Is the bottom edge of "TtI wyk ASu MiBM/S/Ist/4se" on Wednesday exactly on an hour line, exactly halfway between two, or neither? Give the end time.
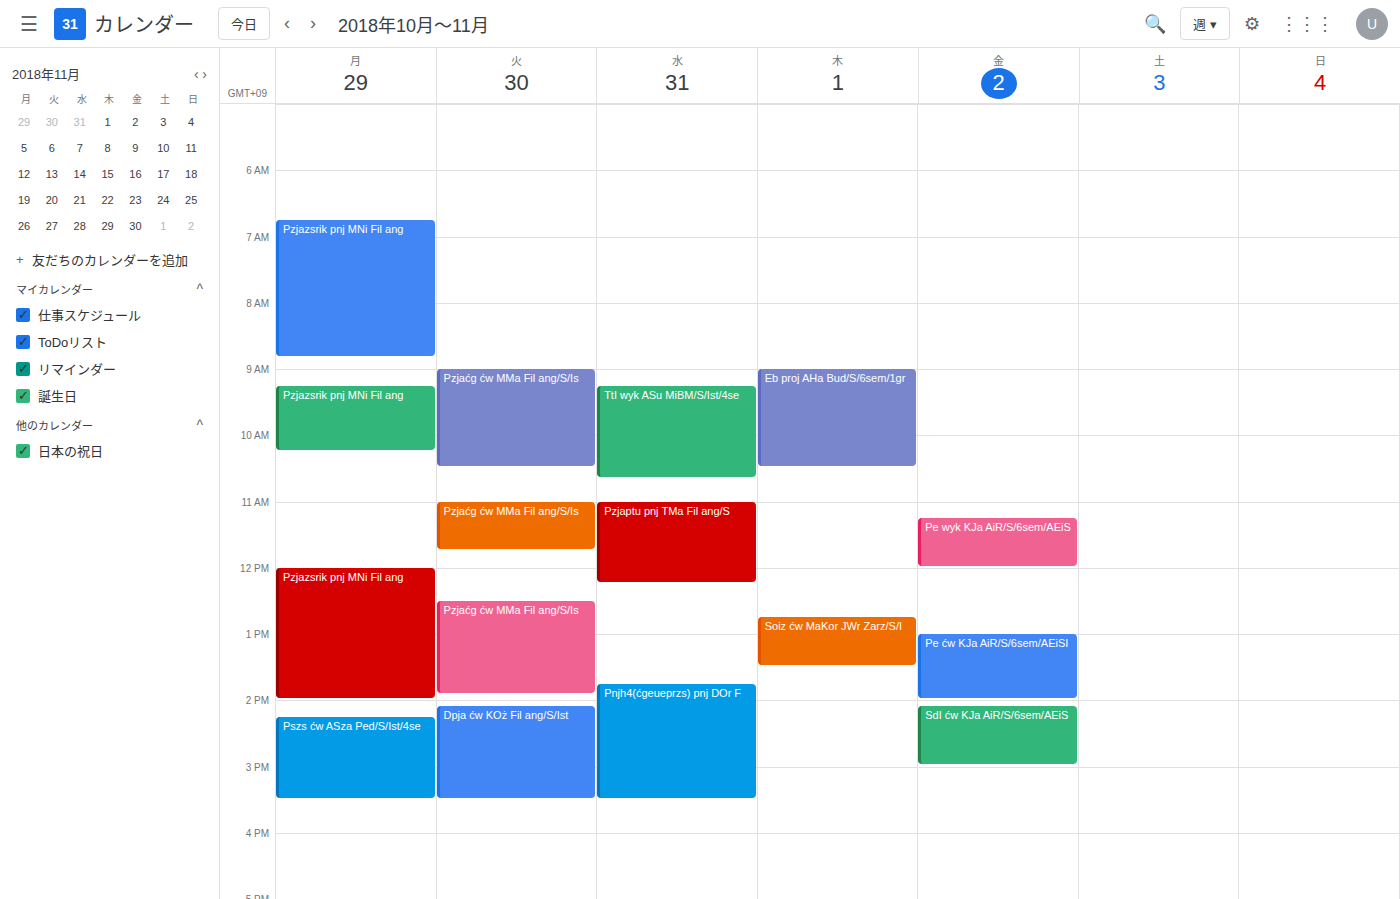
10:40 AM -- neither: 40 minutes below the 10 AM line and 20 minutes above the 11 AM line.